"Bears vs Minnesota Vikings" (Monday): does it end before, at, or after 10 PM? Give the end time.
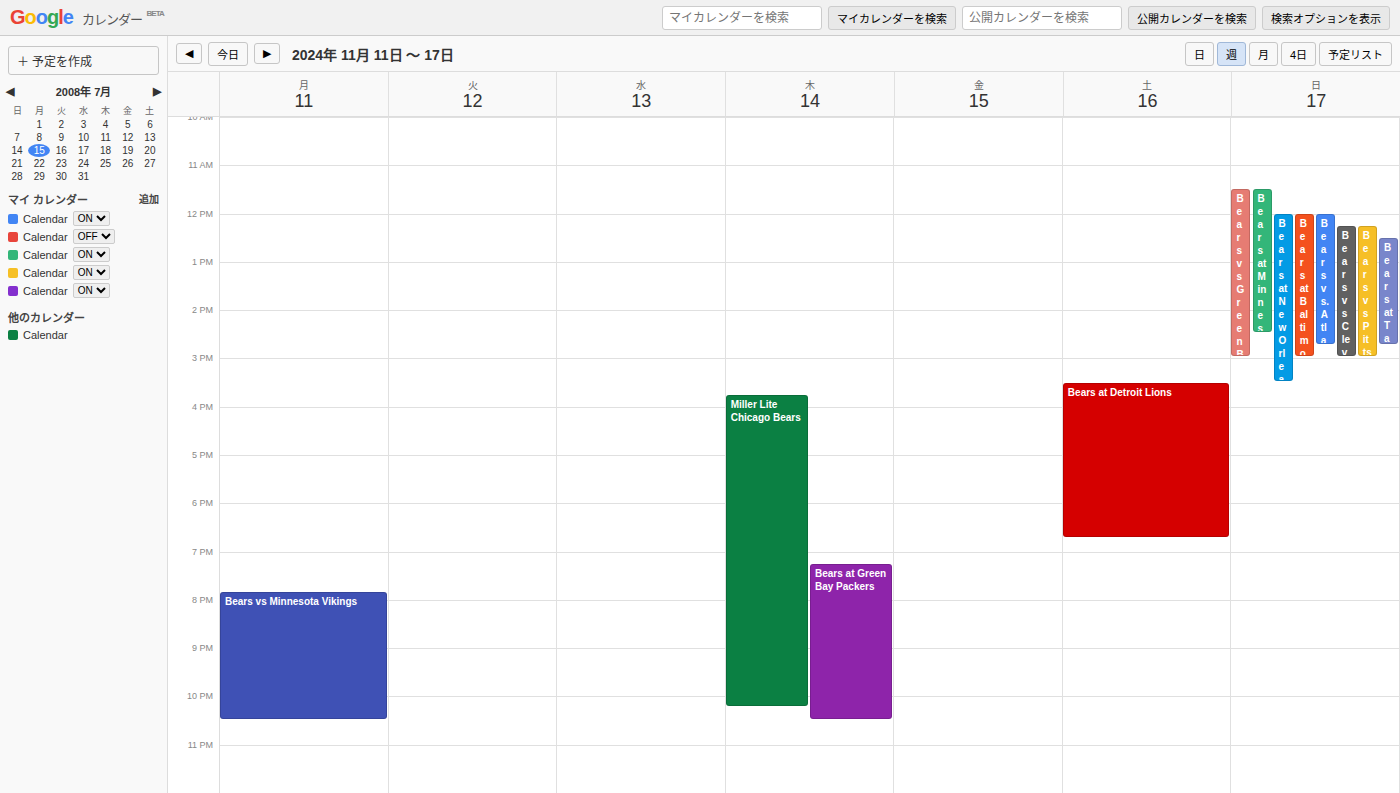
10:30 PM -- after 10 PM, 30 minutes below the 10 PM line.